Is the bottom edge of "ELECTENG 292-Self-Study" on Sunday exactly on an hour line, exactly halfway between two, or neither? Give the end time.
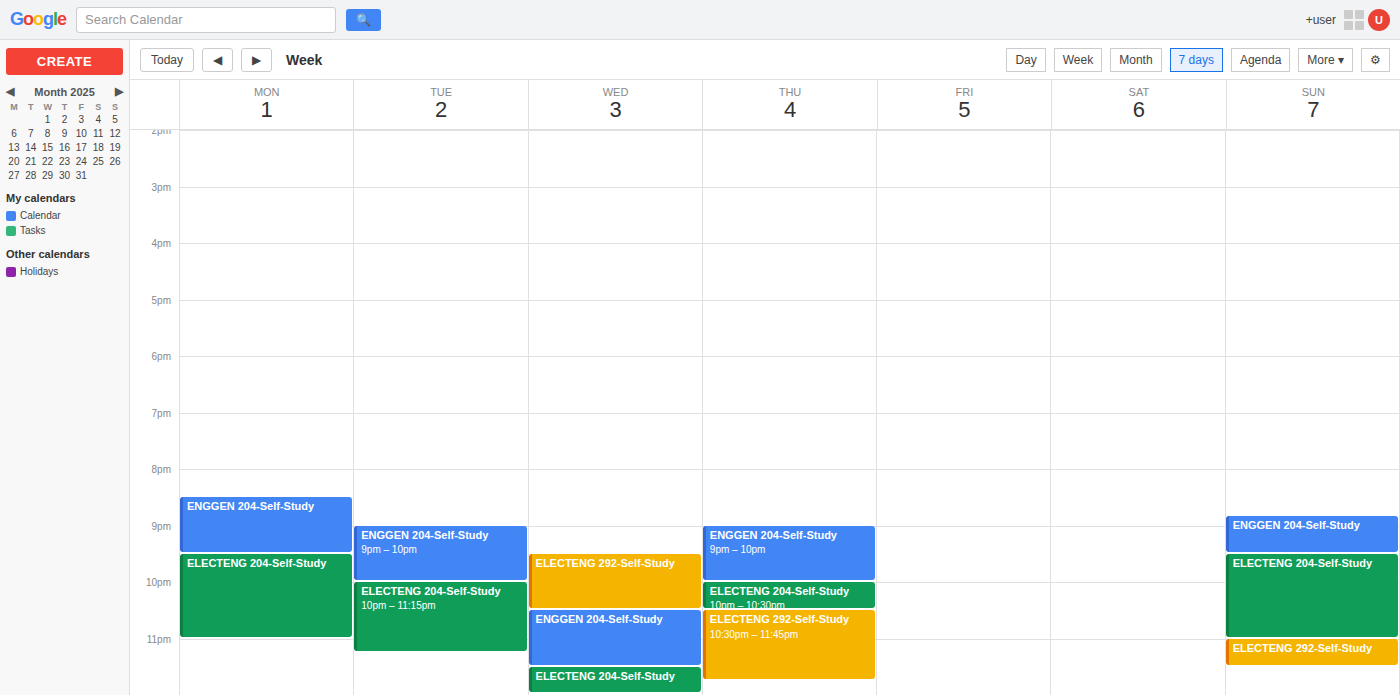
11:30 PM -- halfway between the 11 PM and 12 AM lines.